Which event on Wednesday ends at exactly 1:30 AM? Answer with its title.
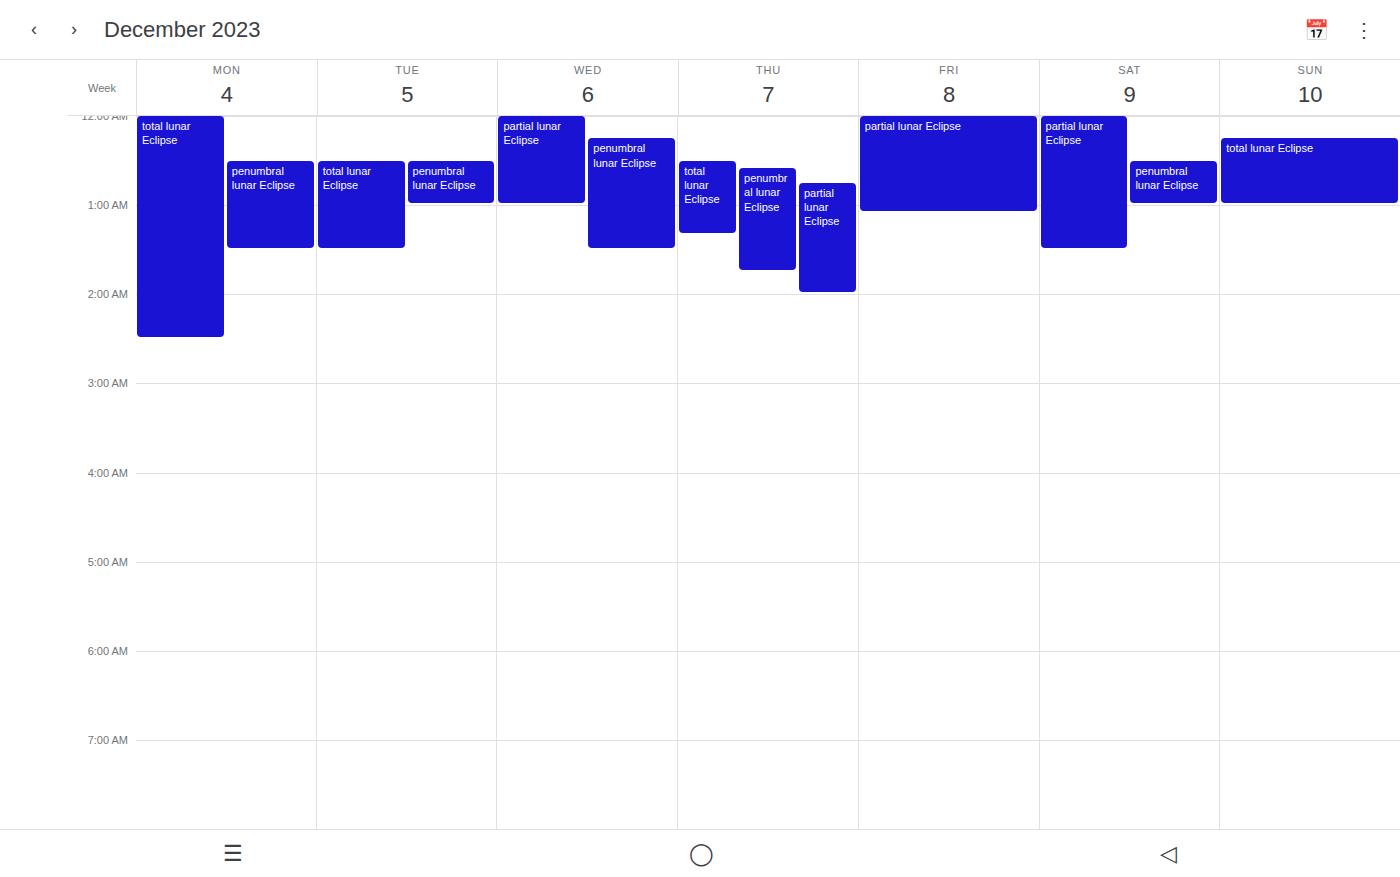
"penumbral lunar Eclipse"